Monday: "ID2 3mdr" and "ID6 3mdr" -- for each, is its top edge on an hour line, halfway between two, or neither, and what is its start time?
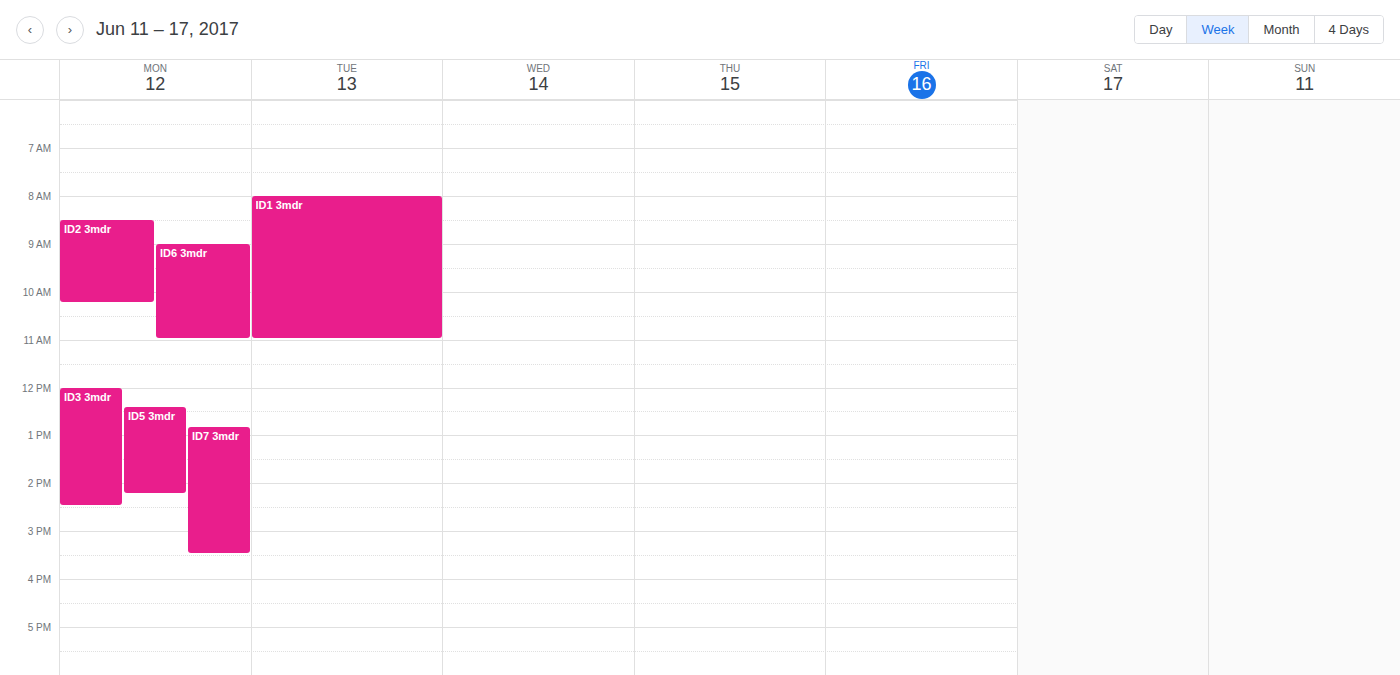
"ID2 3mdr": 8:30 AM, halfway between the 8 AM and 9 AM lines. "ID6 3mdr": 9:00 AM, exactly on the 9 AM line.